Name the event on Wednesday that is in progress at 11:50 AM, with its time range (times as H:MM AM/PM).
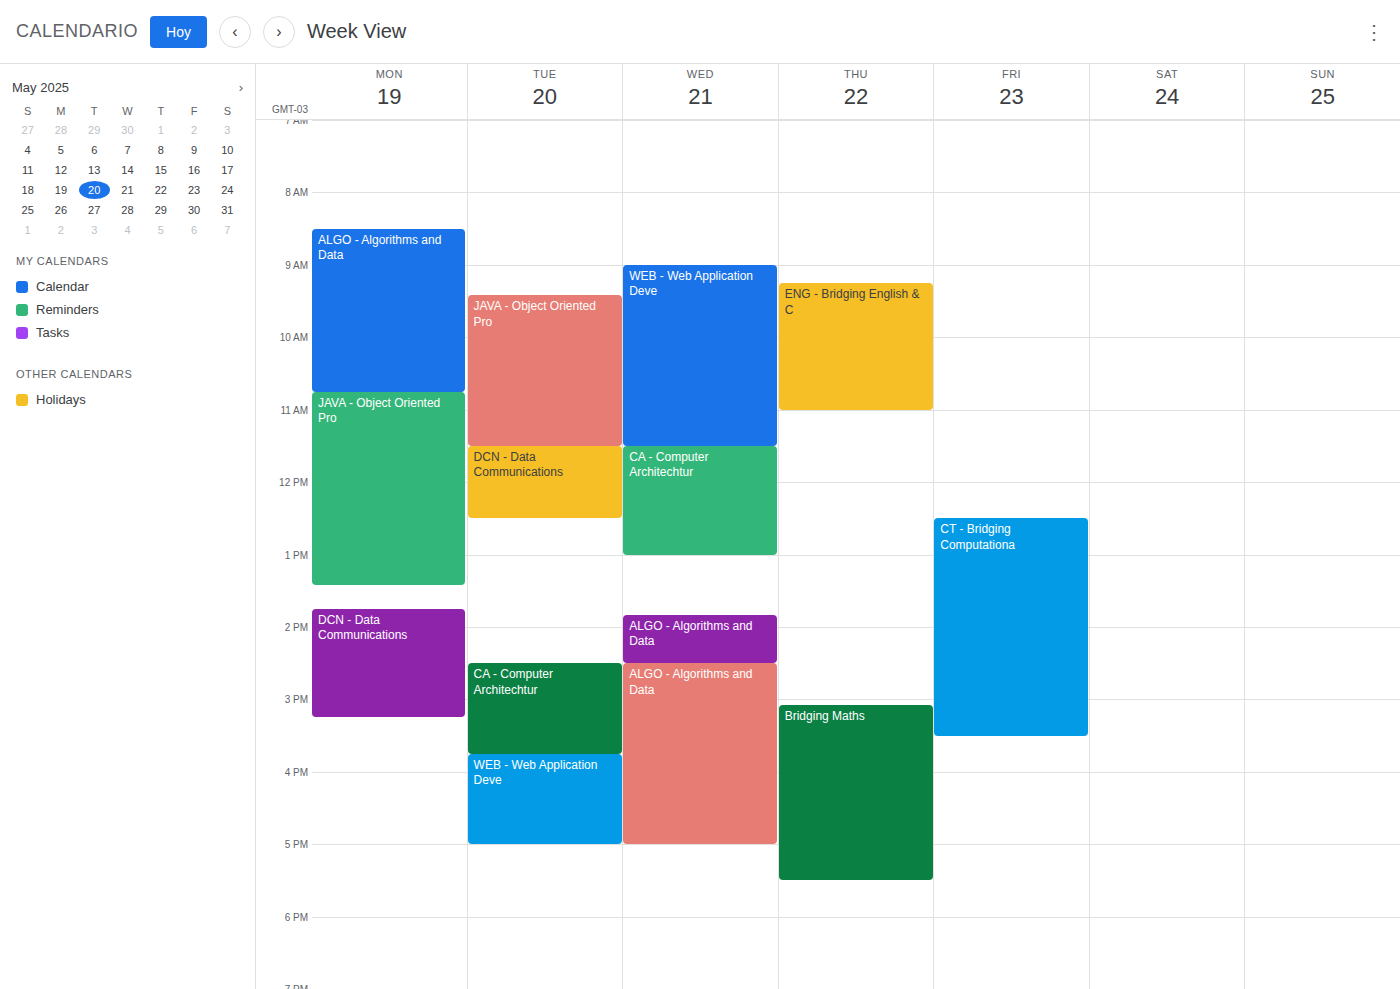
"CA - Computer Architechtur", 11:30 AM to 1:00 PM